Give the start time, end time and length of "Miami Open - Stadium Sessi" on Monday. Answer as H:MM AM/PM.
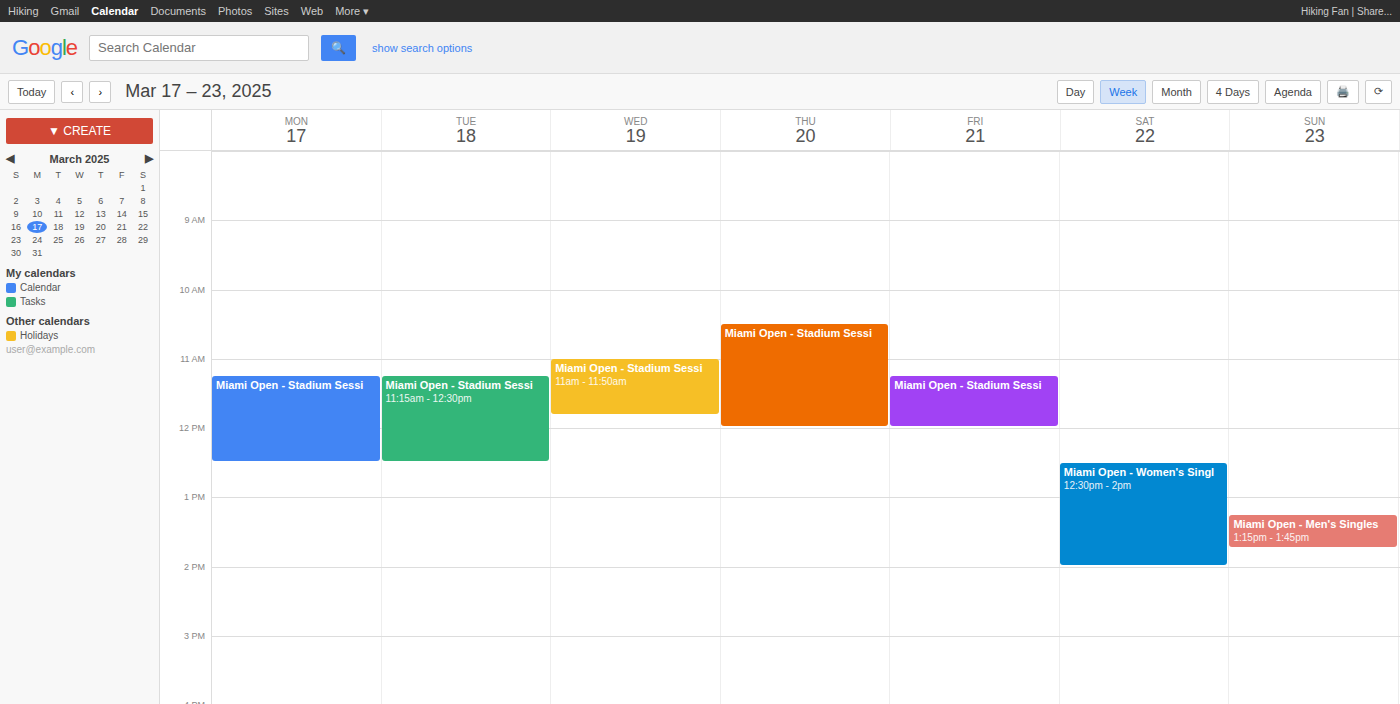
11:15 AM to 12:30 PM, 1 hour 15 minutes